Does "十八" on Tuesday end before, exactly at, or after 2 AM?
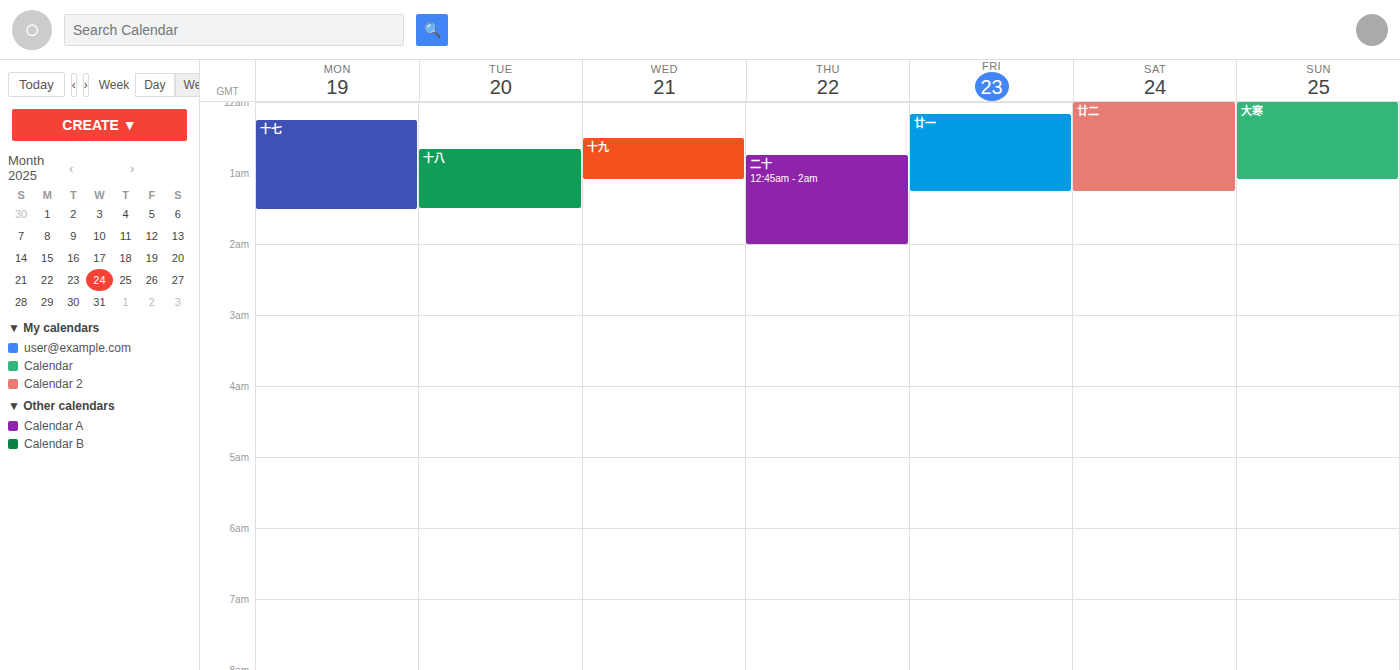
1:30 AM -- before 2 AM, 30 minutes above the 2 AM line.